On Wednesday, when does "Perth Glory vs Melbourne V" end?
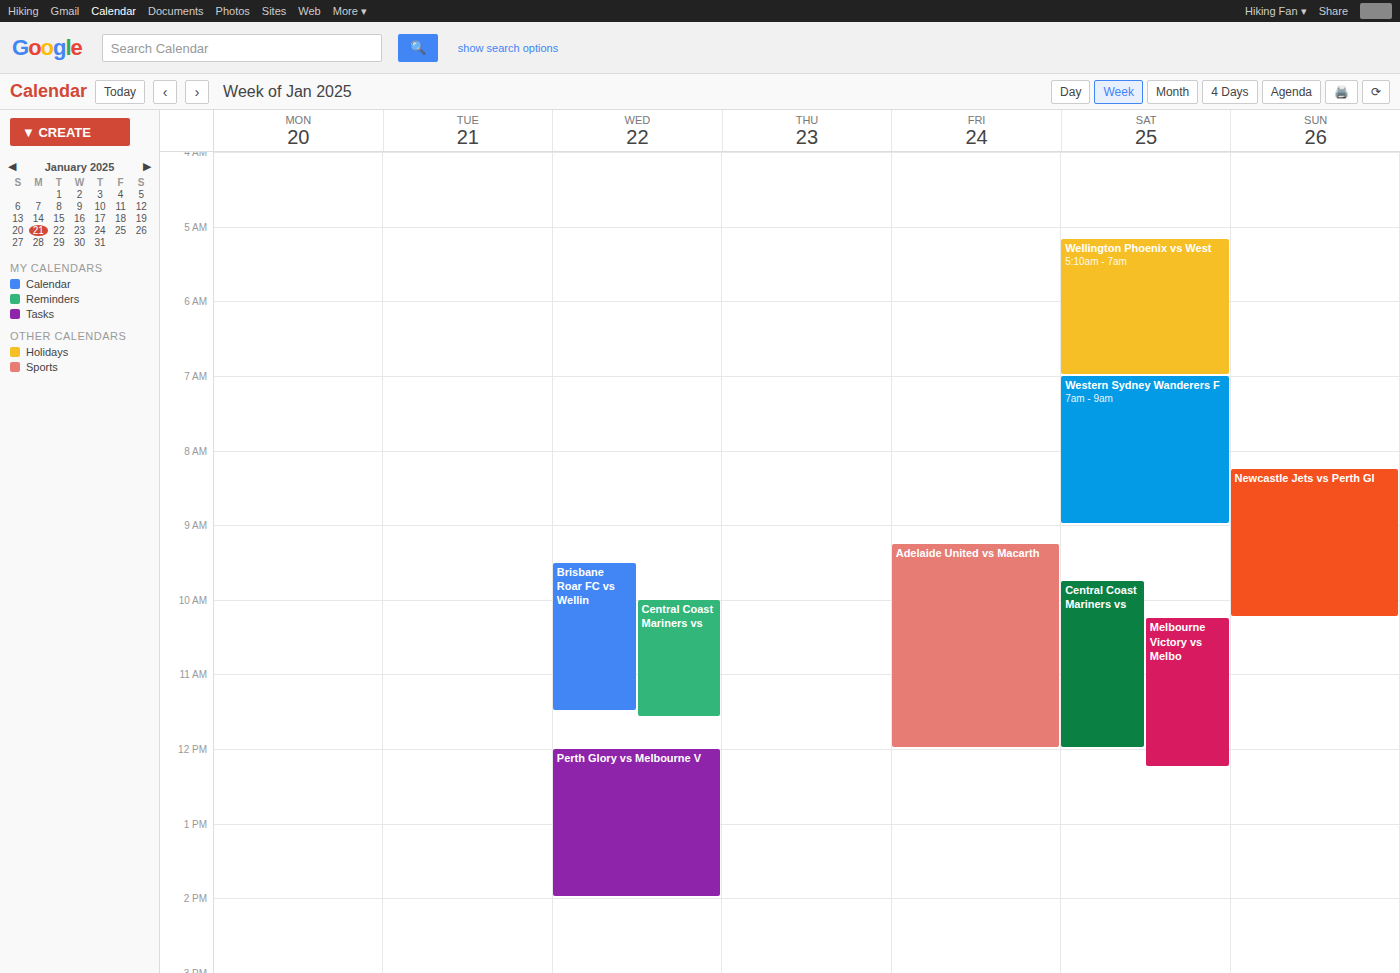
2:00 PM